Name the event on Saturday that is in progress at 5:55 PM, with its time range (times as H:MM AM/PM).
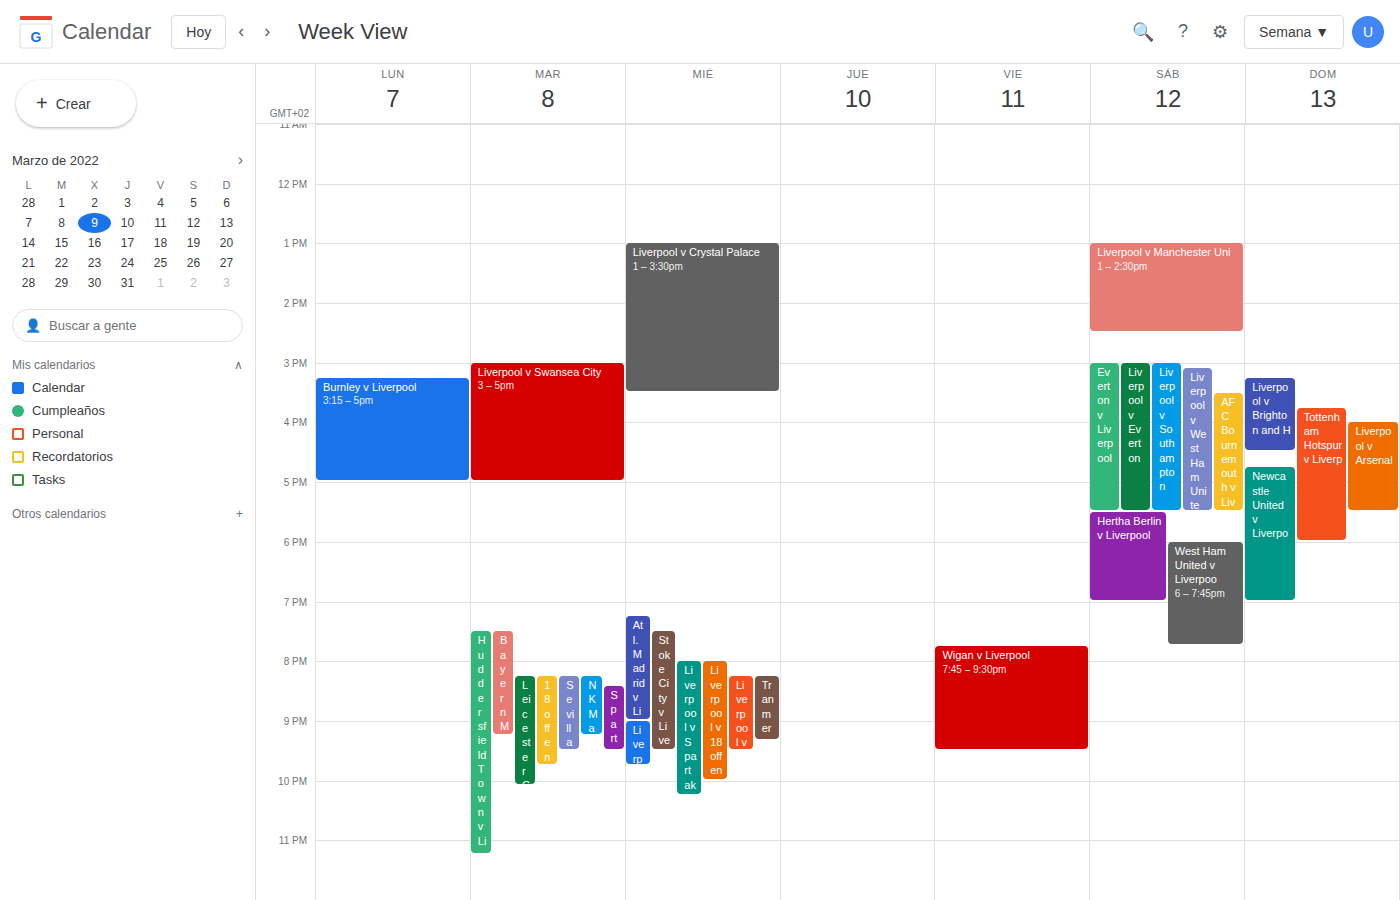
"Hertha Berlin v Liverpool", 5:30 PM to 7:00 PM